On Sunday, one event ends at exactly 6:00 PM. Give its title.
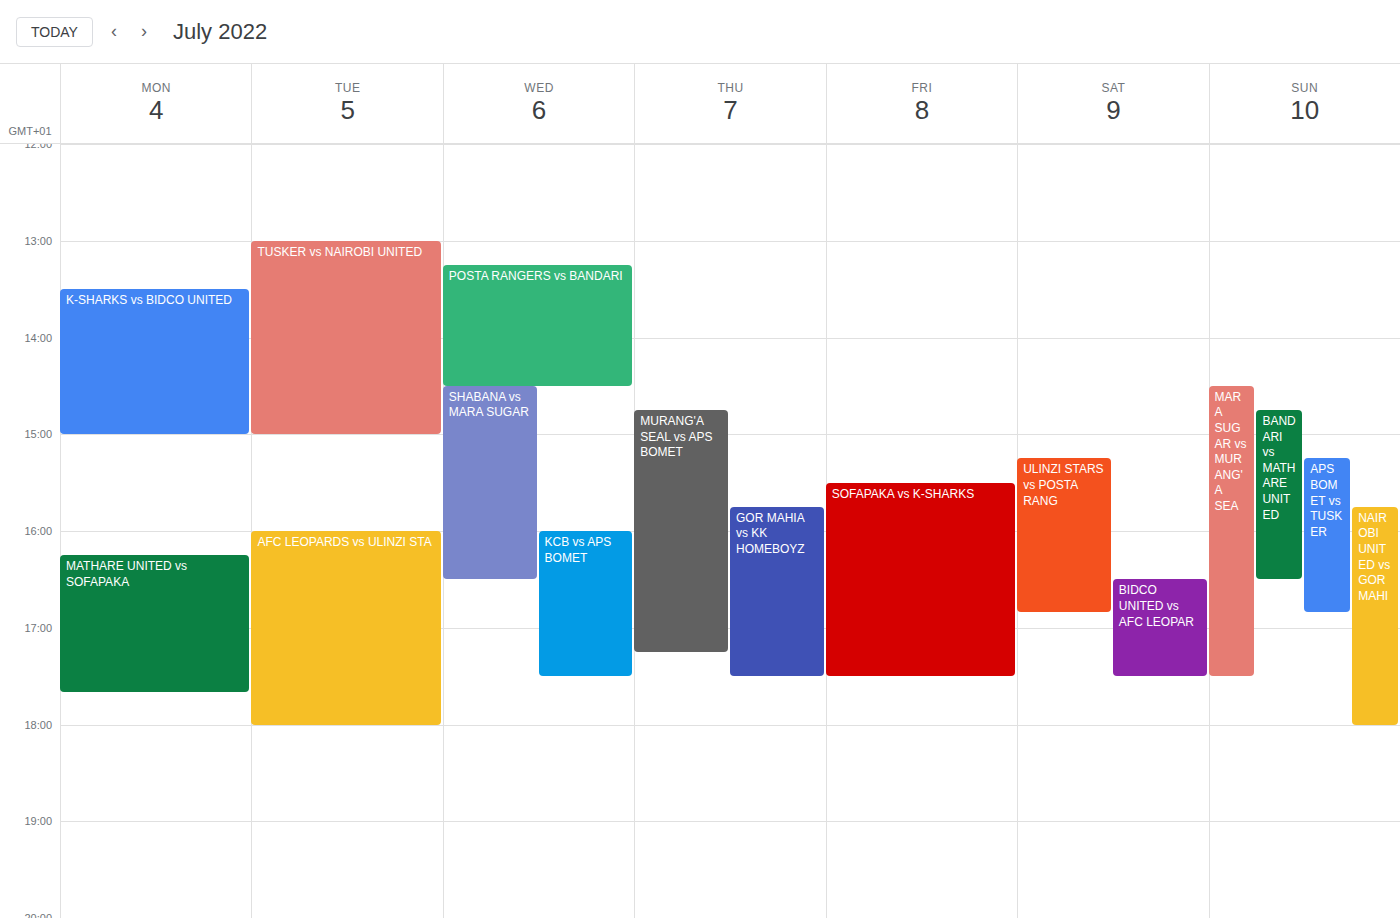
"NAIROBI UNITED vs GOR MAHI"